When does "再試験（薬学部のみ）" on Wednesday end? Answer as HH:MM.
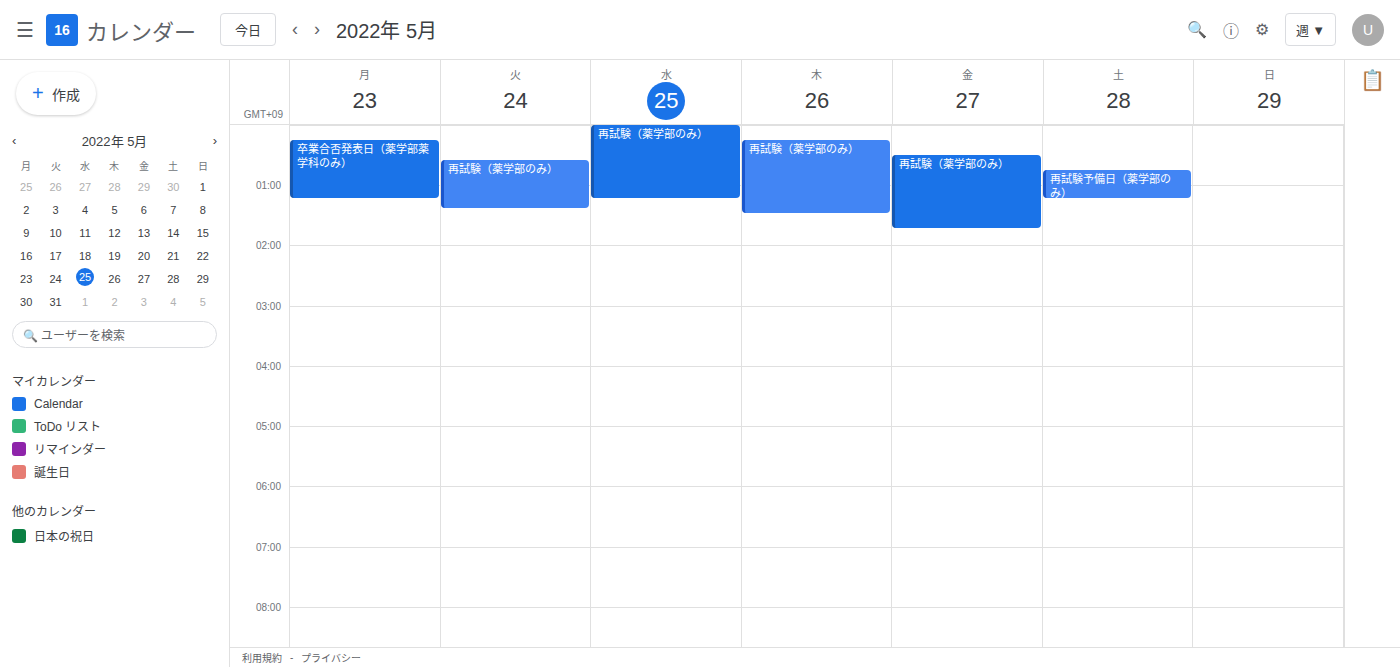
01:15